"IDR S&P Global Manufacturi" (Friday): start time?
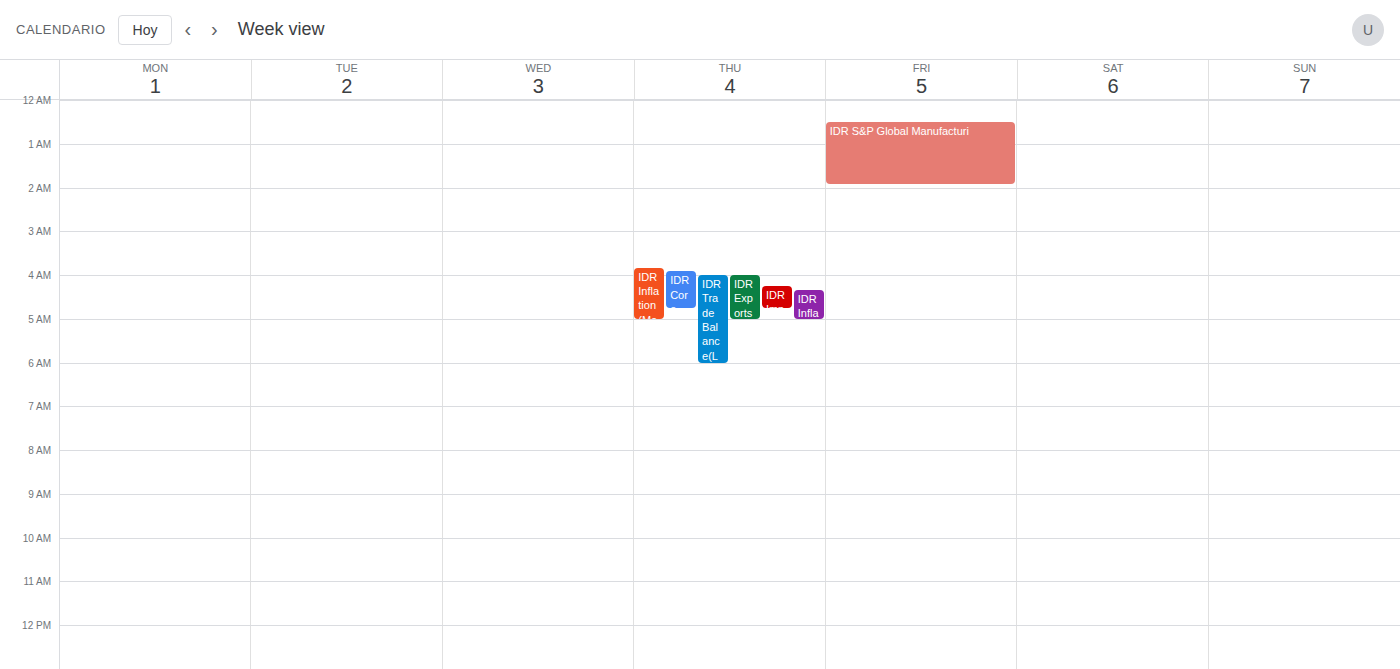
12:30 AM